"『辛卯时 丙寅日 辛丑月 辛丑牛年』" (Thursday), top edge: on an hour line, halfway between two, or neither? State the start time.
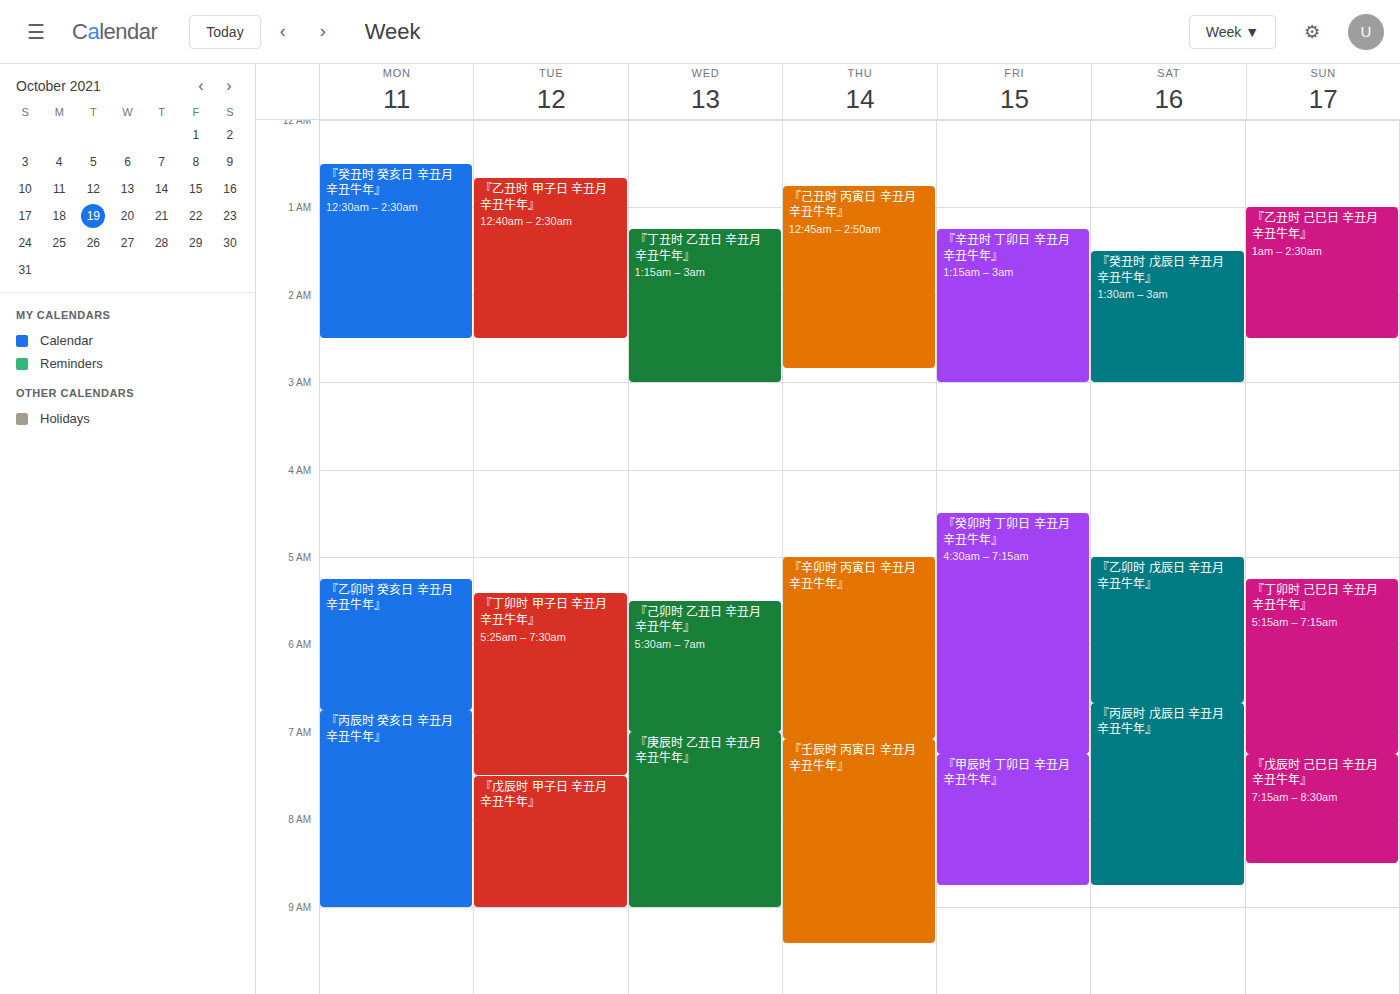
5:00 AM -- exactly on the 5 AM line.